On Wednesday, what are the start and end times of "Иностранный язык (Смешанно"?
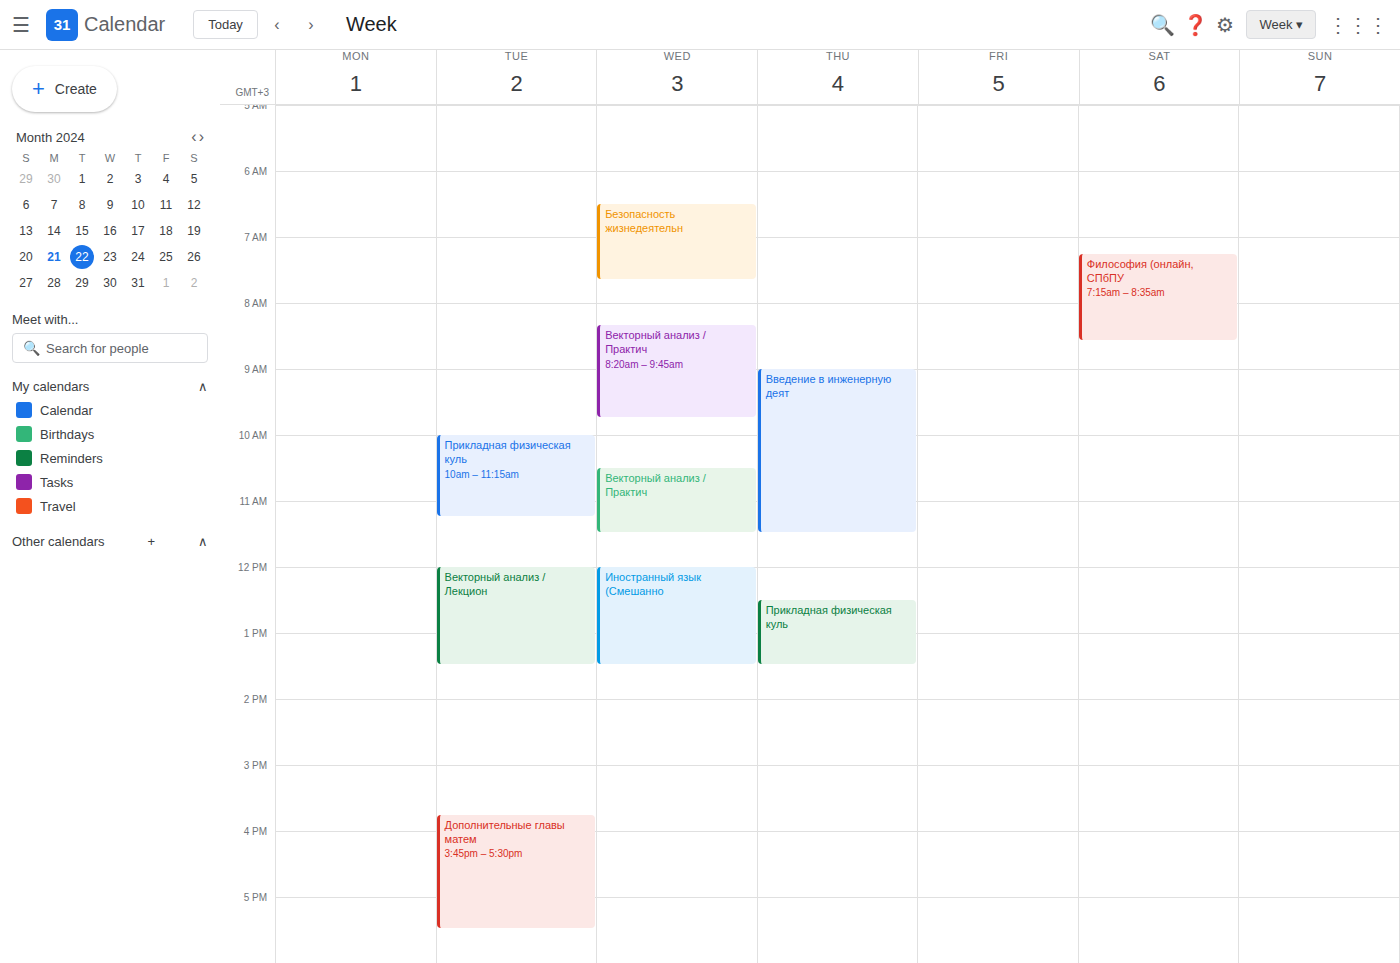
12:00 PM to 1:30 PM